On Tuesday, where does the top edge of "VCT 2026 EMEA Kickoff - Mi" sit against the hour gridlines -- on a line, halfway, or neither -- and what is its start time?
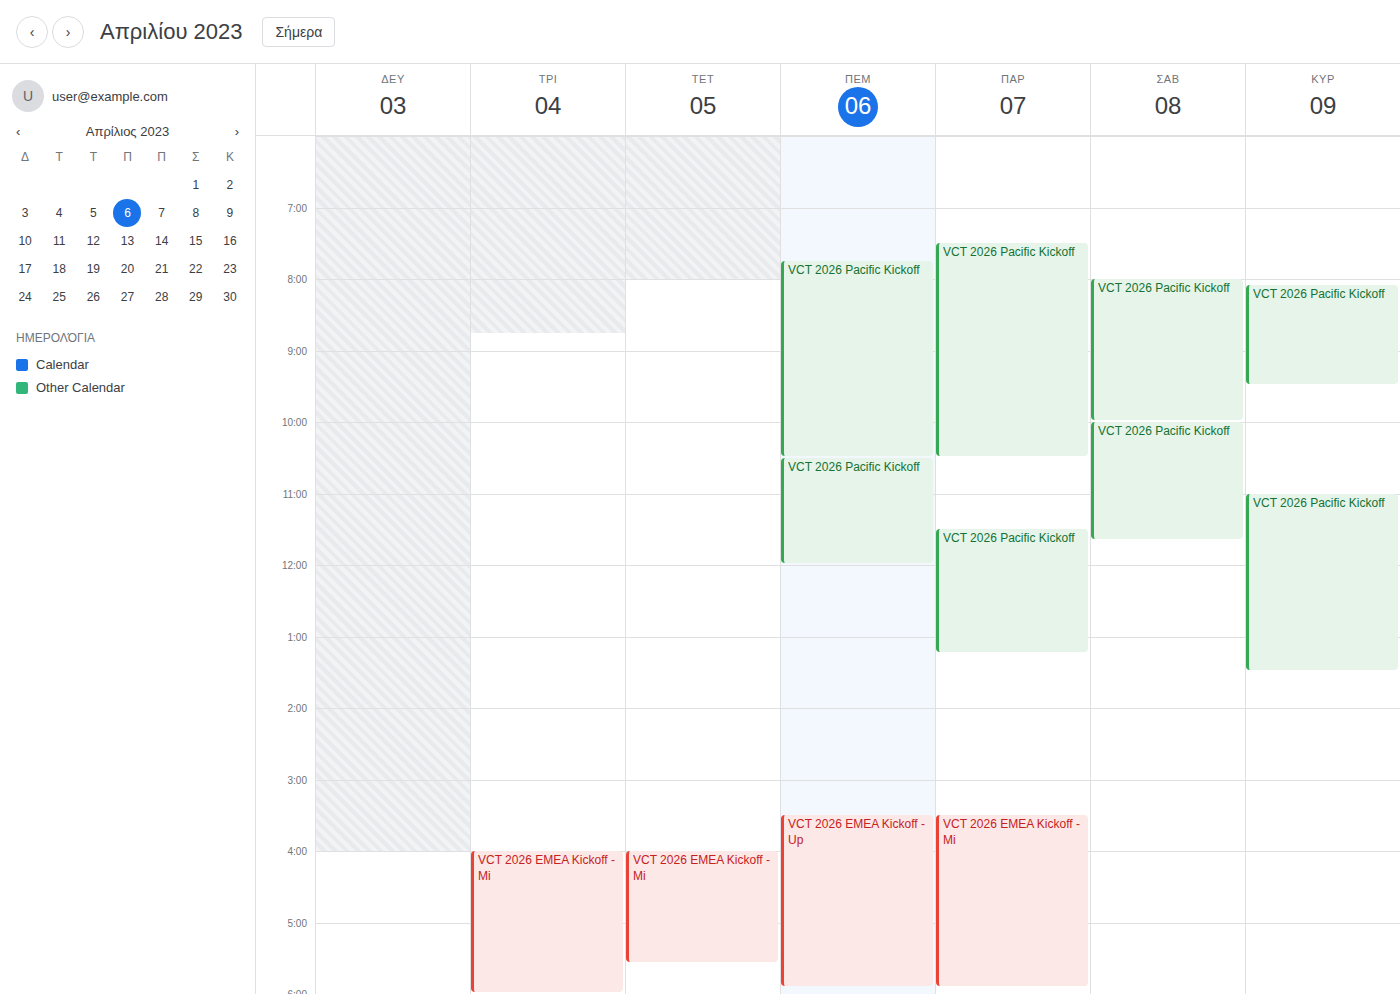
4:00 PM -- exactly on the 4 PM line.